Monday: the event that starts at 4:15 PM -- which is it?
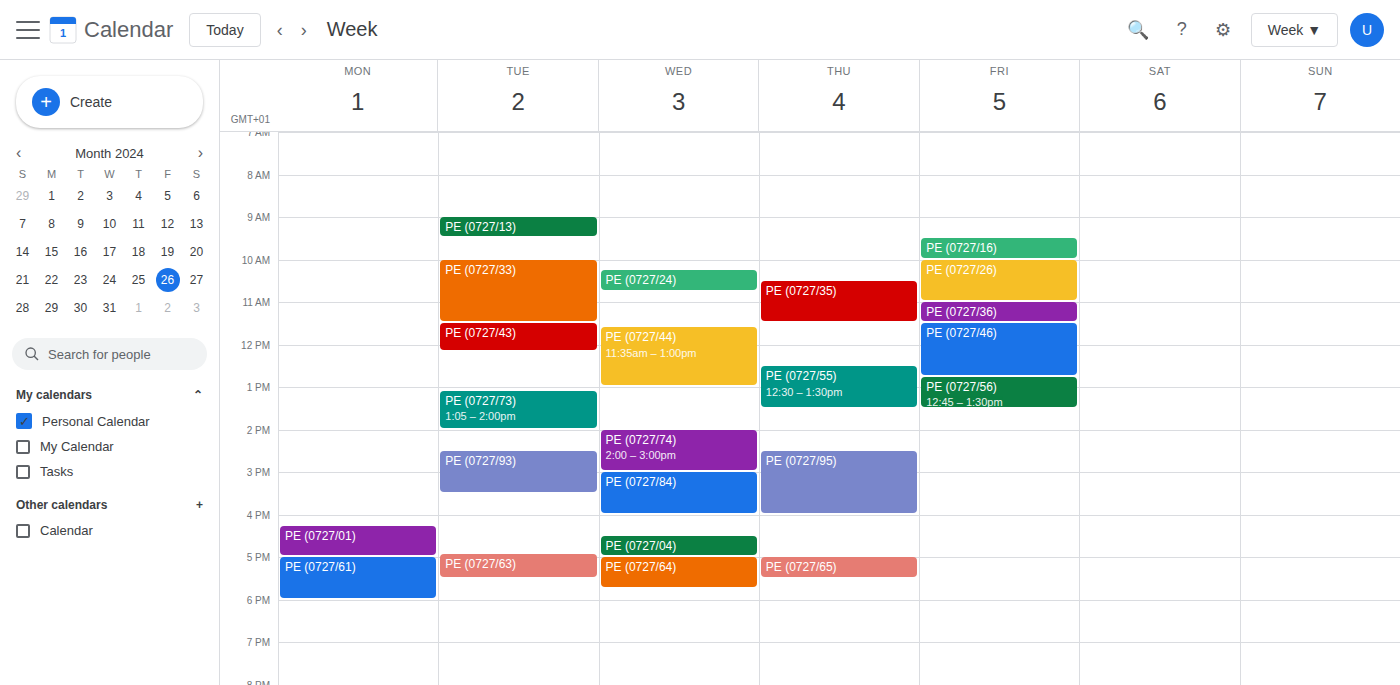
"PE (0727/01)"